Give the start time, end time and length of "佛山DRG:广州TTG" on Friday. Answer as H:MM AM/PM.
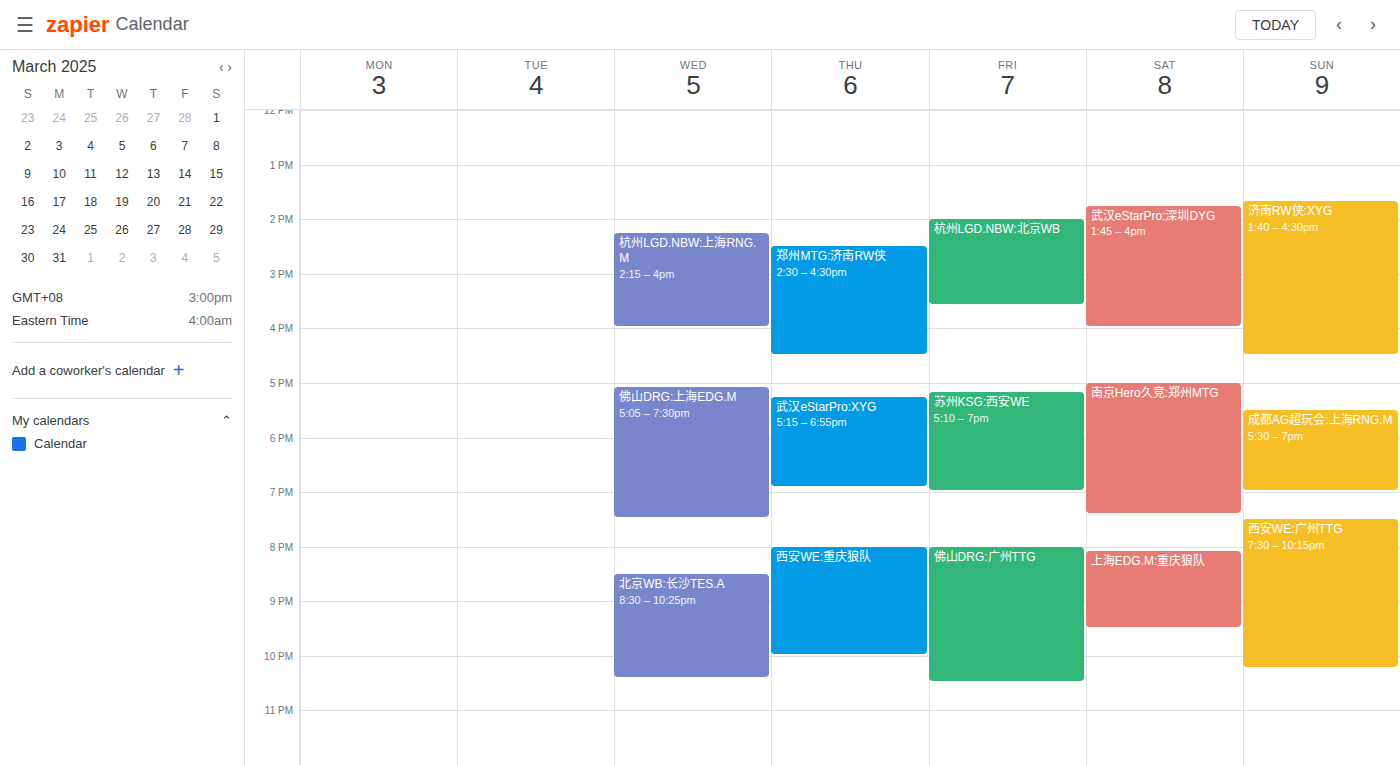
8:00 PM to 10:30 PM, 2 hours 30 minutes